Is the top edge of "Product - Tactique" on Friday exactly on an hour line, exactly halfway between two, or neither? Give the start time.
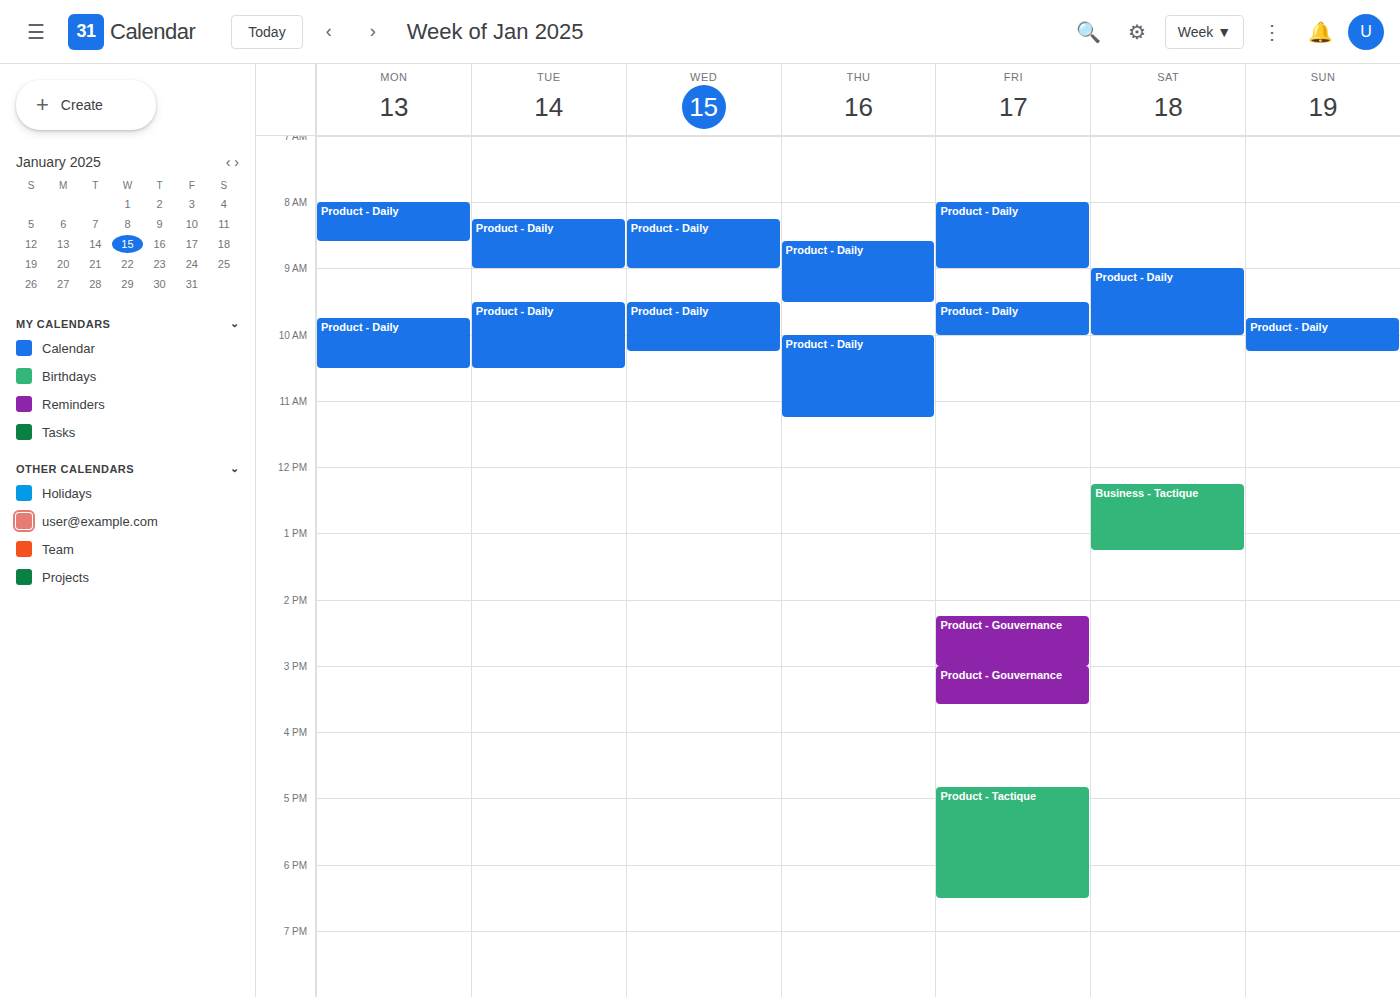
4:50 PM -- neither: 50 minutes below the 4 PM line and 10 minutes above the 5 PM line.